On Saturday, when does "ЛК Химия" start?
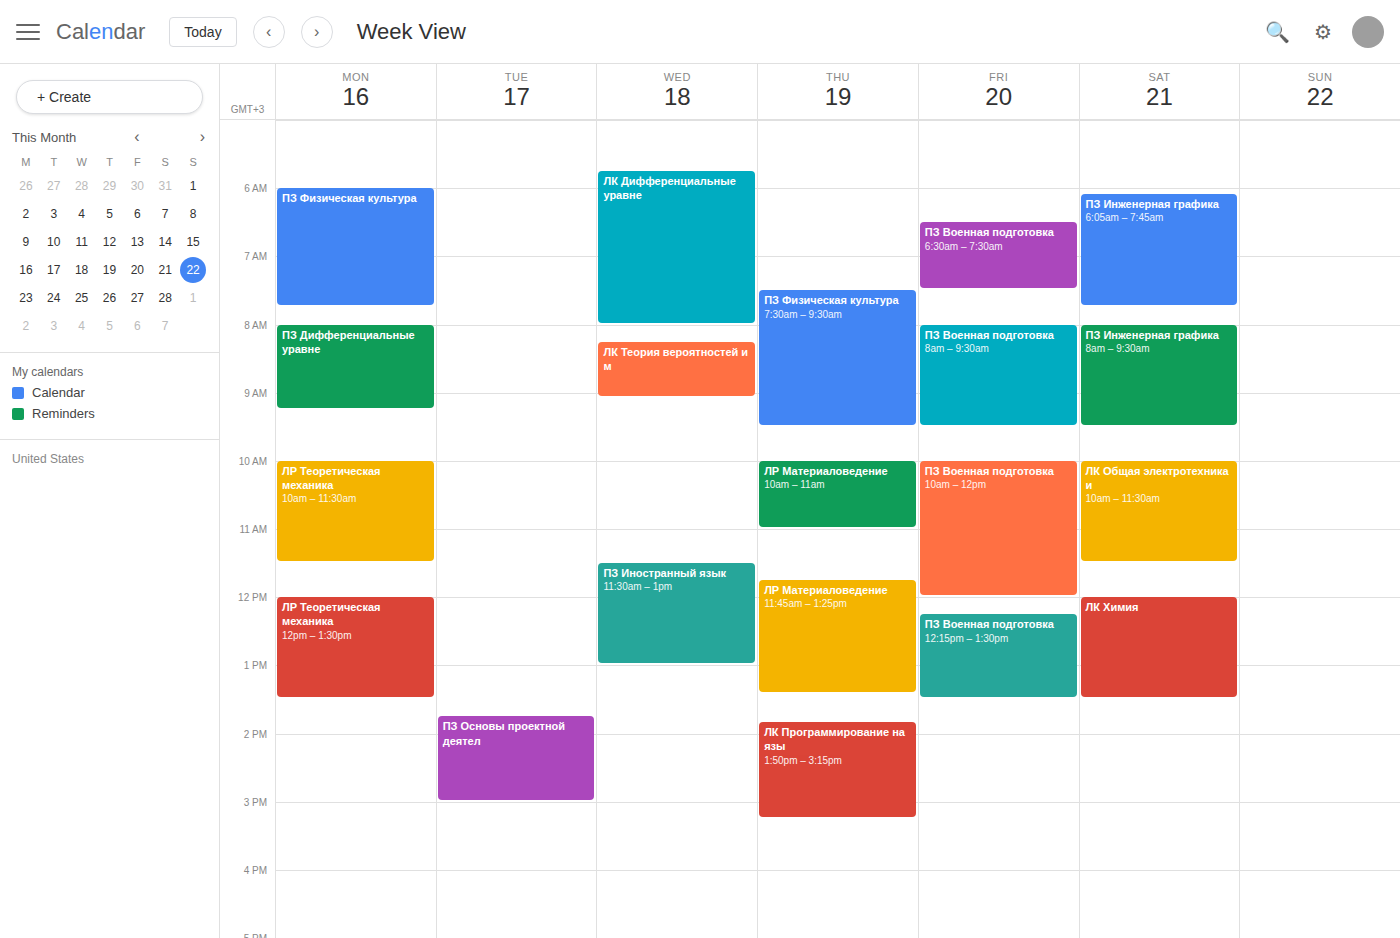
12:00 PM